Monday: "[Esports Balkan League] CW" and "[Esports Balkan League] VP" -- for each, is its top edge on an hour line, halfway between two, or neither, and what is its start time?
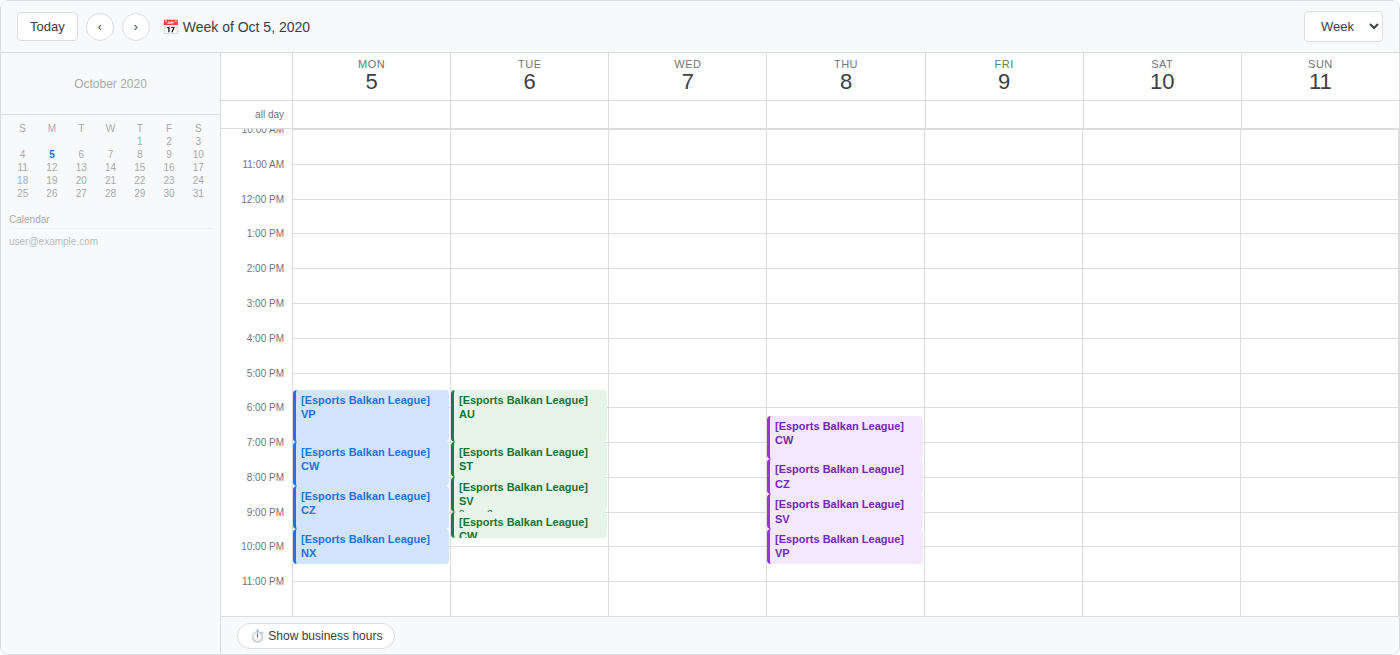
"[Esports Balkan League] CW": 7:00 PM, exactly on the 7 PM line. "[Esports Balkan League] VP": 5:30 PM, halfway between the 5 PM and 6 PM lines.